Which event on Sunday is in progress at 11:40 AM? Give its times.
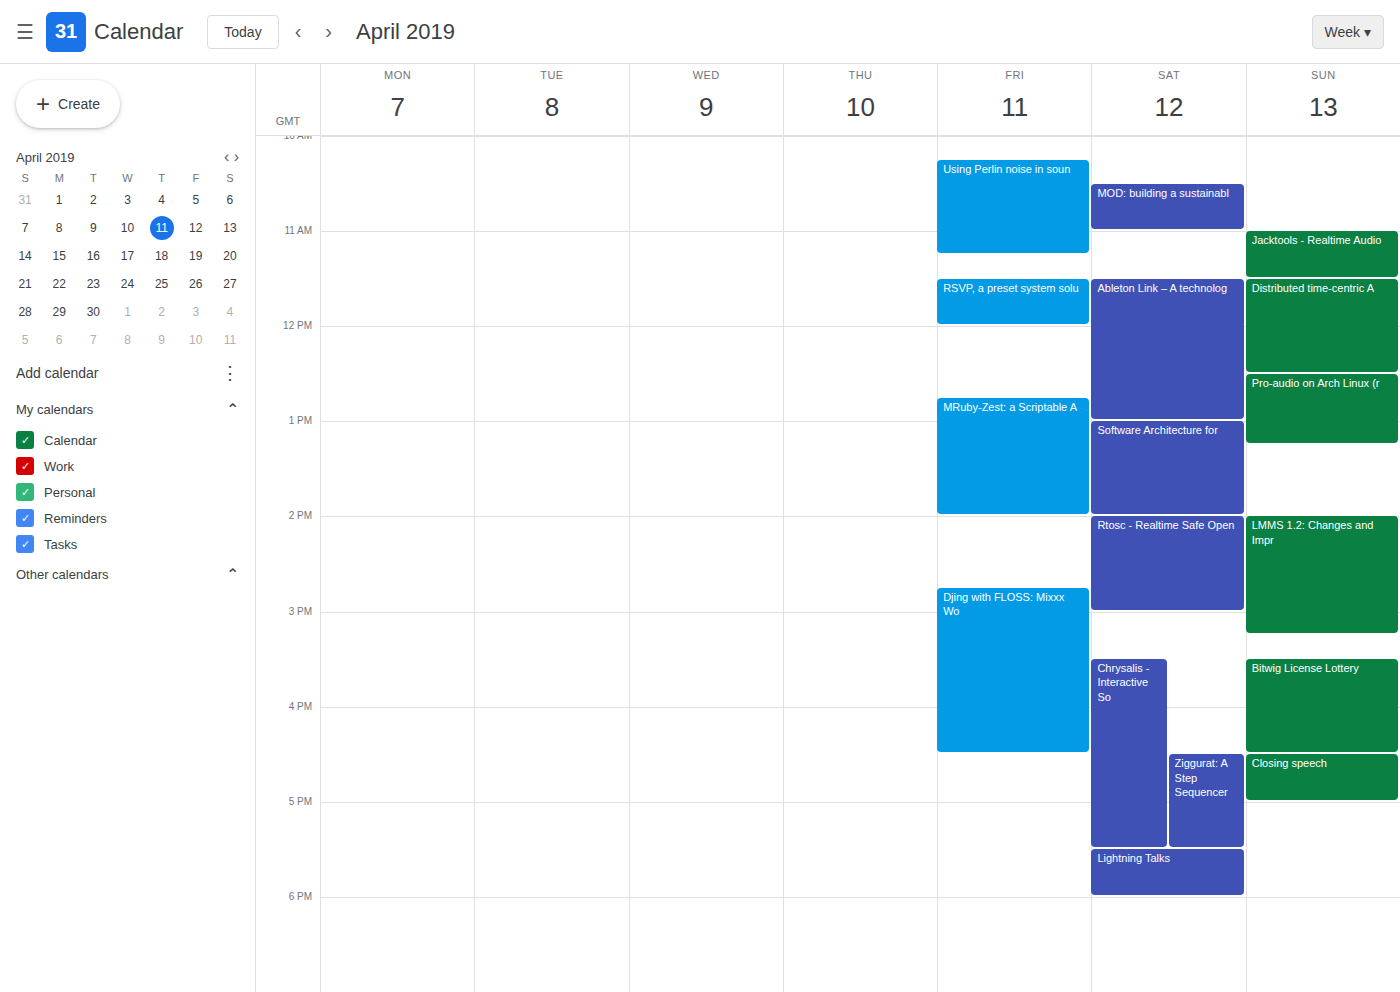
"Distributed time-centric A", 11:30 AM to 12:30 PM